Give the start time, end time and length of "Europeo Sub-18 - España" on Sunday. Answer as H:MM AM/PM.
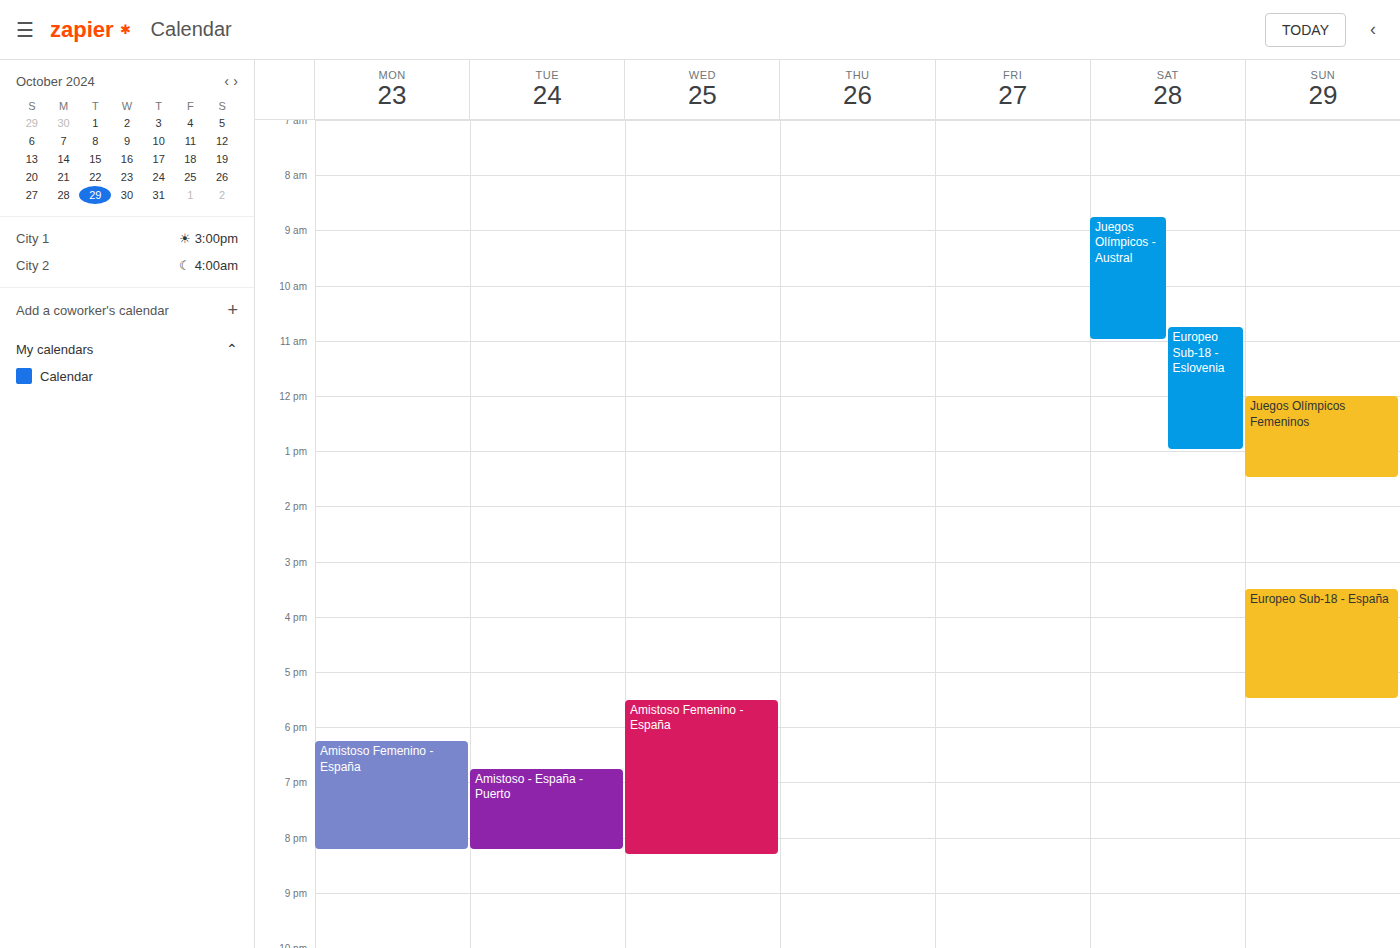
3:30 PM to 5:30 PM, 2 hours